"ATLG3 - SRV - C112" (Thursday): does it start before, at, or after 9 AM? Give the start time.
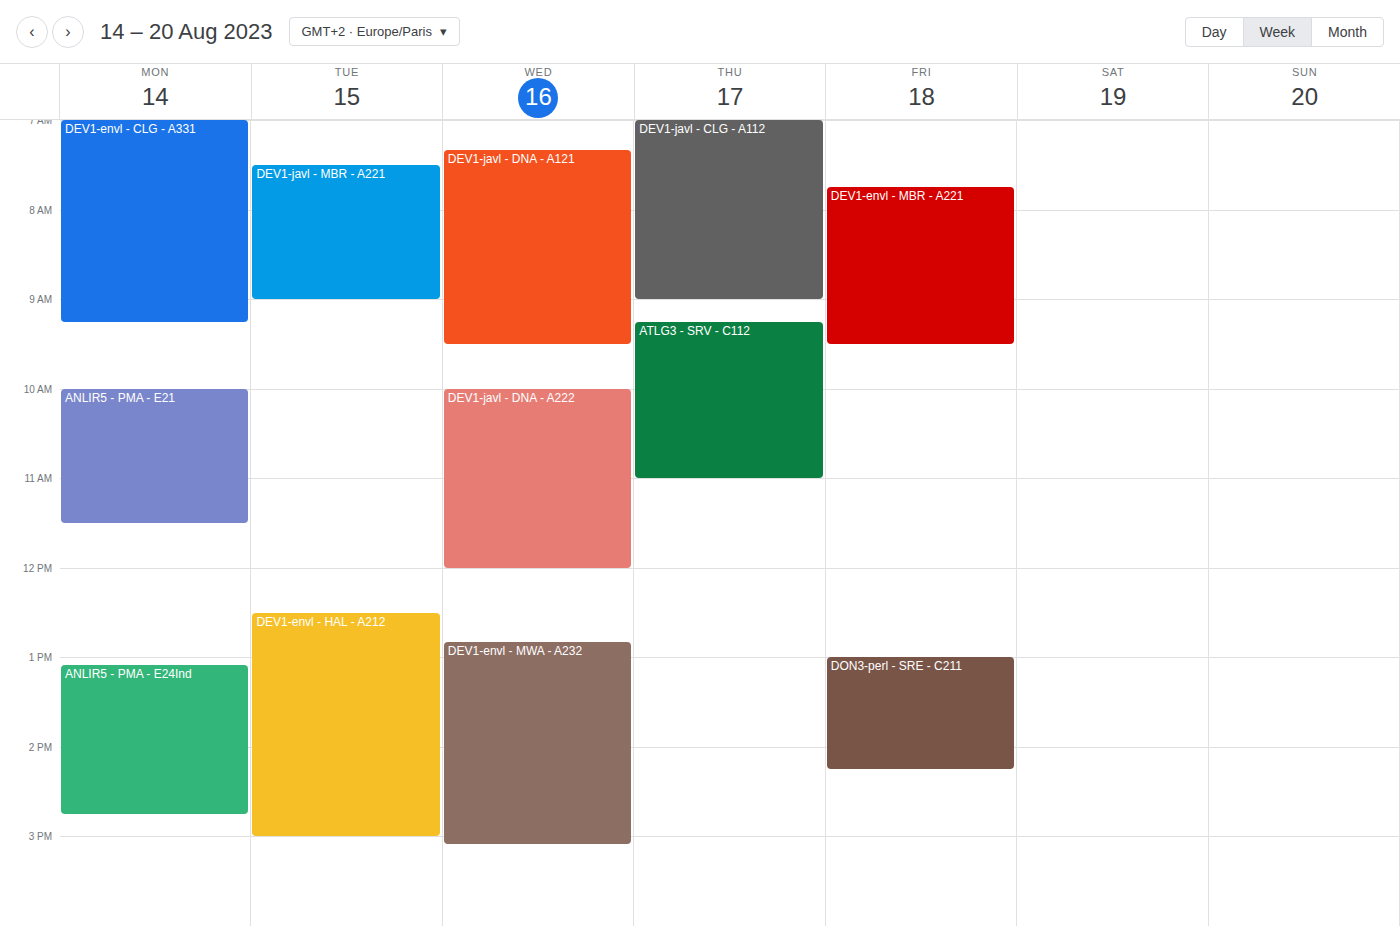
9:15 AM -- after 9 AM, 15 minutes below the 9 AM line.